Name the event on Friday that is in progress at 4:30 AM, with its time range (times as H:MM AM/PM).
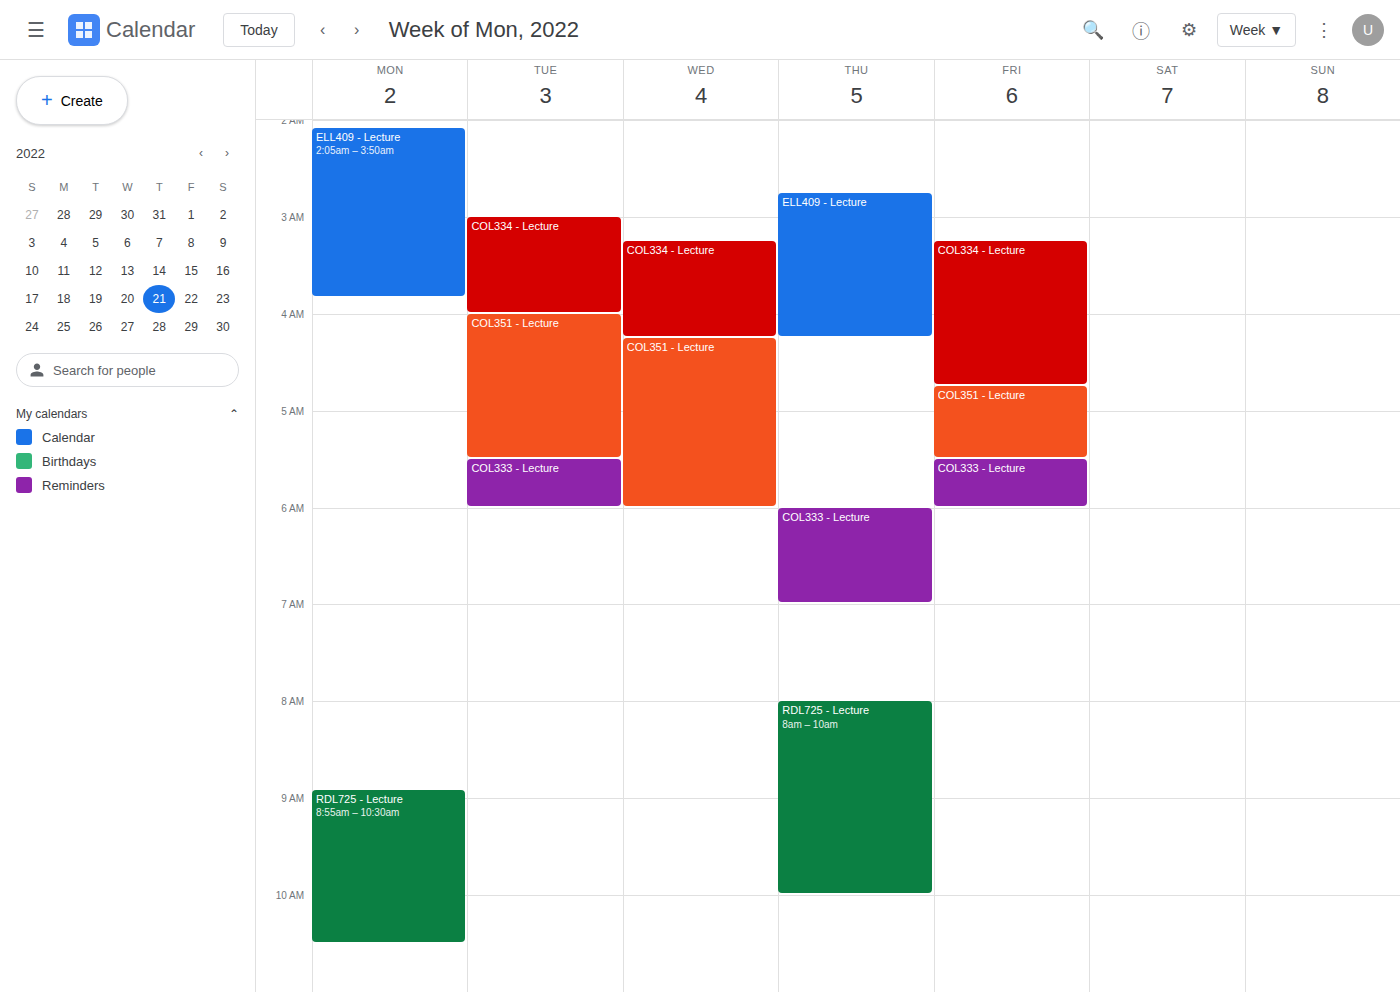
"COL334 - Lecture", 3:15 AM to 4:45 AM